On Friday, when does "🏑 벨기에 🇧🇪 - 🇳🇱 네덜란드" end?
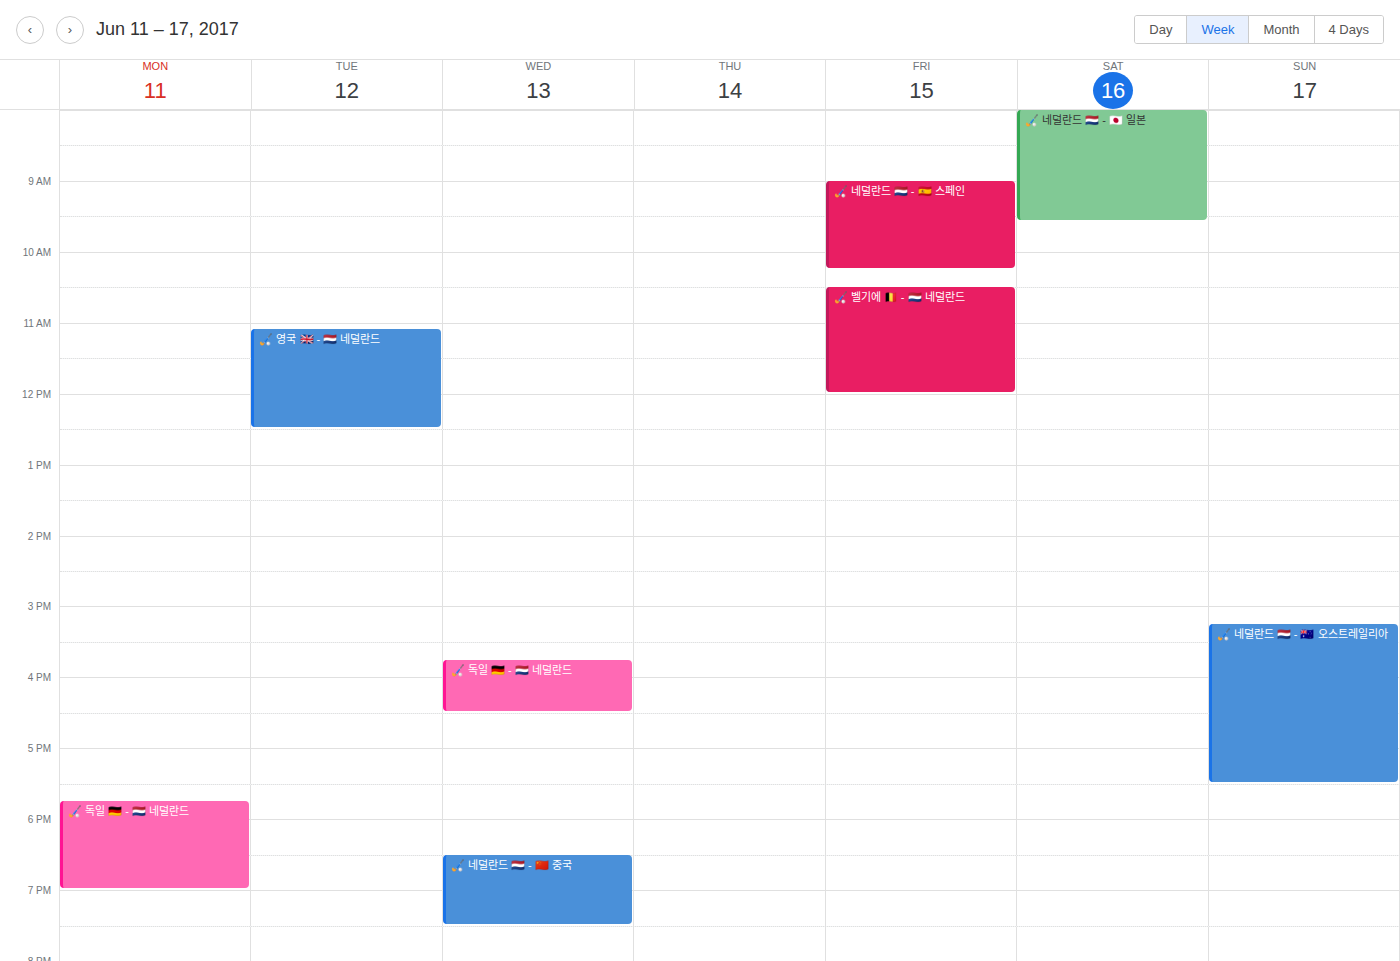
12:00 PM